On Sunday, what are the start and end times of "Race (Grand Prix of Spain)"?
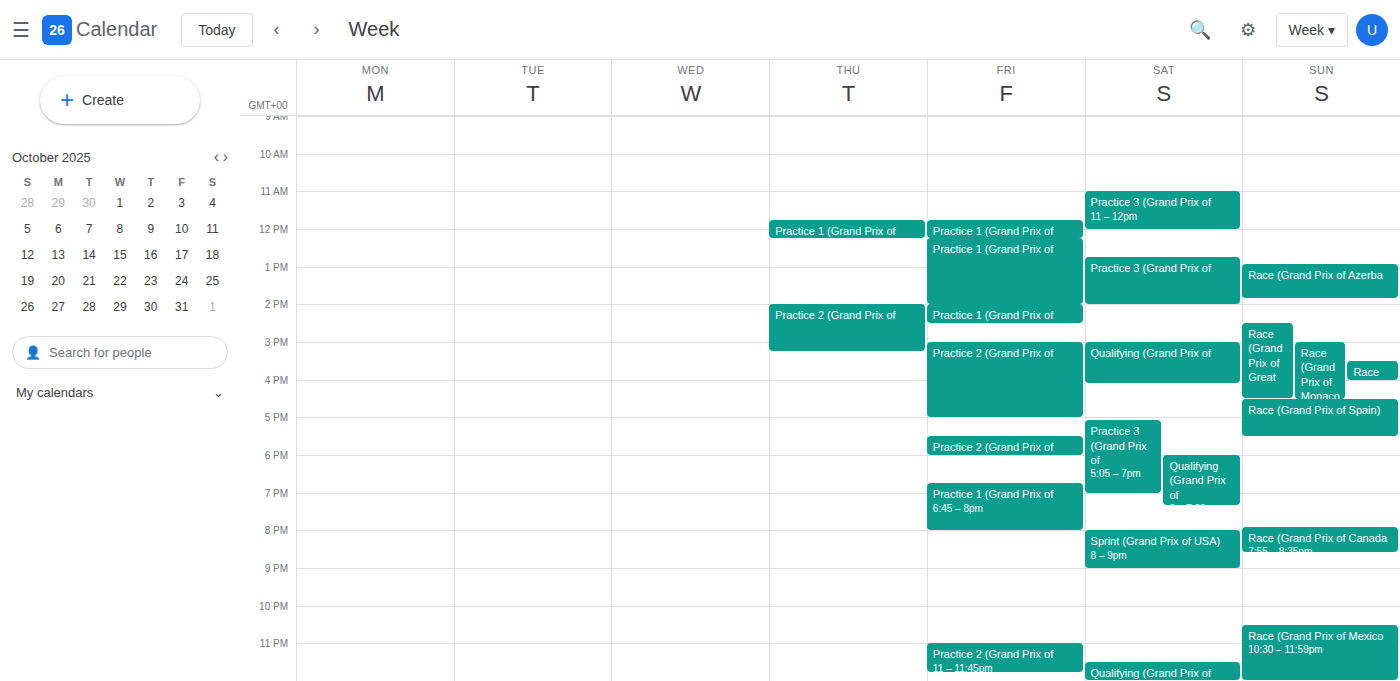
4:30 PM to 5:30 PM